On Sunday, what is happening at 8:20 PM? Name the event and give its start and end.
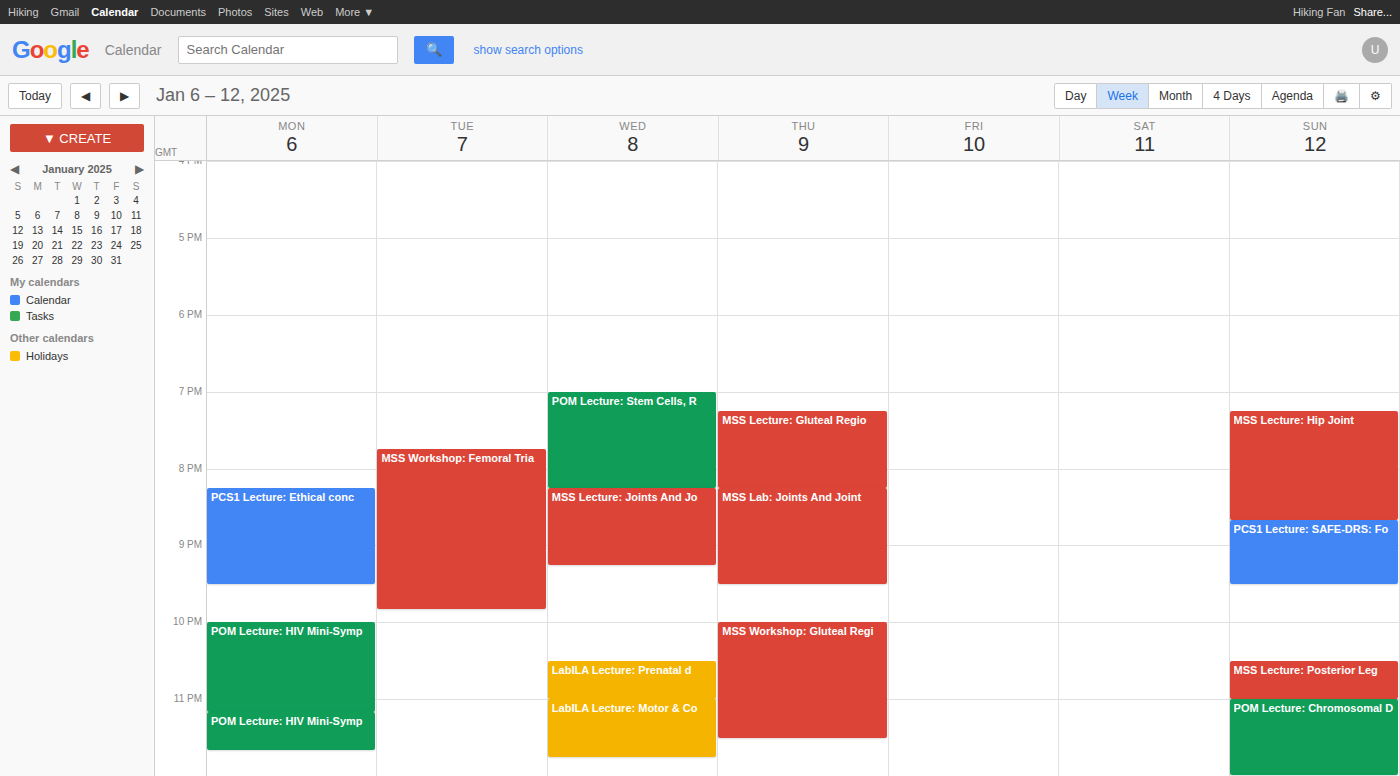
"MSS Lecture: Hip Joint", 7:15 PM to 8:40 PM